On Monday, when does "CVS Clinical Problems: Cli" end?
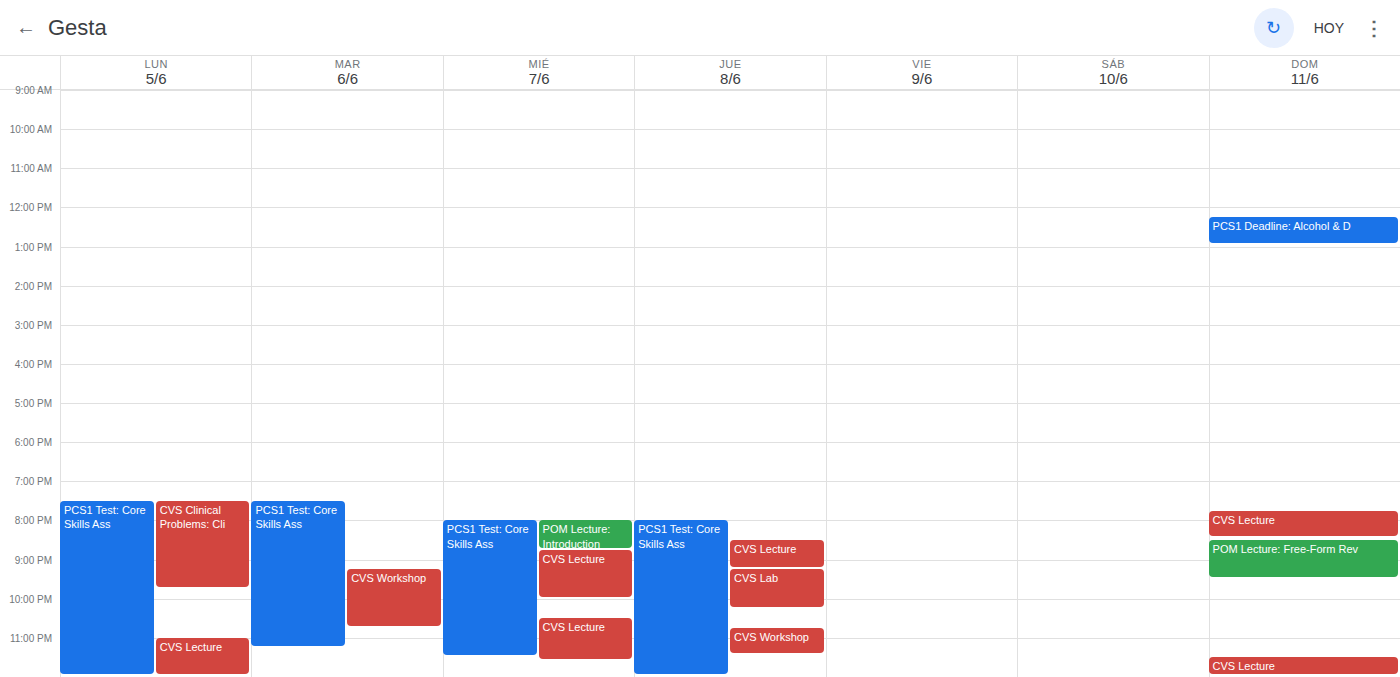
9:45 PM